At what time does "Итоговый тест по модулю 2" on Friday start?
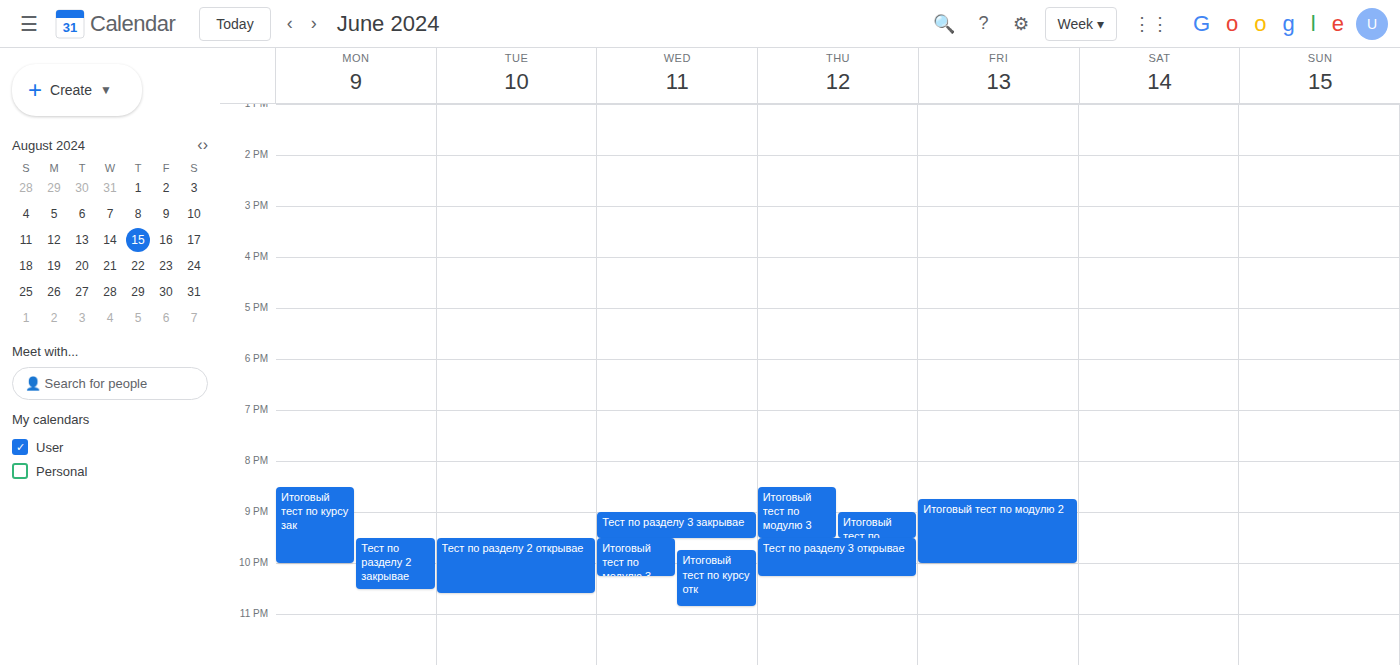
8:45 PM